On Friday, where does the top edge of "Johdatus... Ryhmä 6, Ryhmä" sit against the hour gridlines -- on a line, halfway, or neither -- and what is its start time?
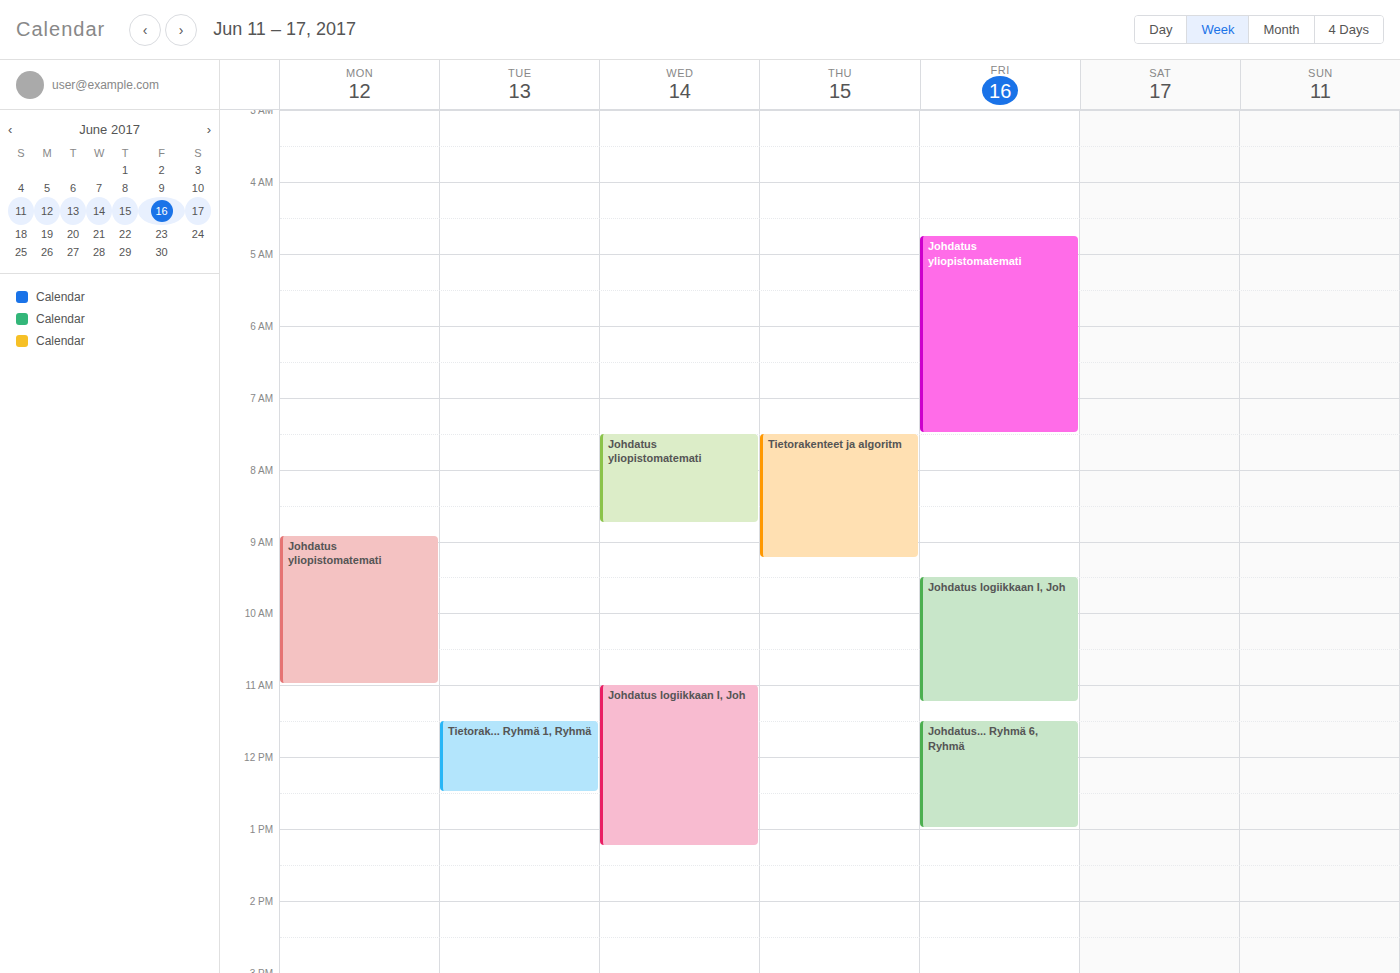
11:30 AM -- halfway between the 11 AM and 12 PM lines.